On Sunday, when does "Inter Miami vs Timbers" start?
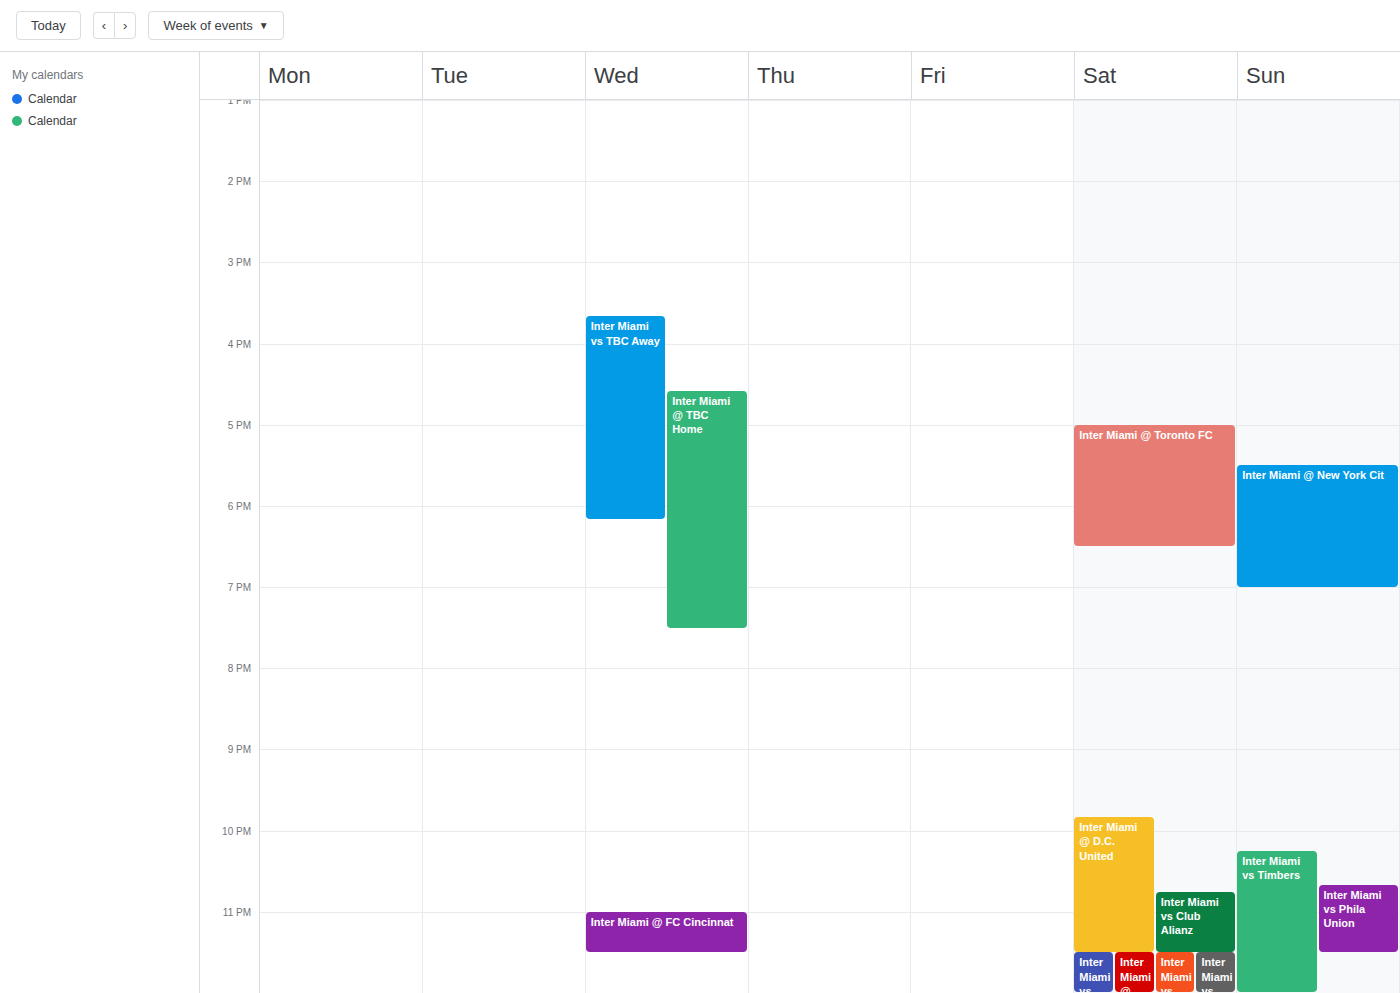
10:15 PM